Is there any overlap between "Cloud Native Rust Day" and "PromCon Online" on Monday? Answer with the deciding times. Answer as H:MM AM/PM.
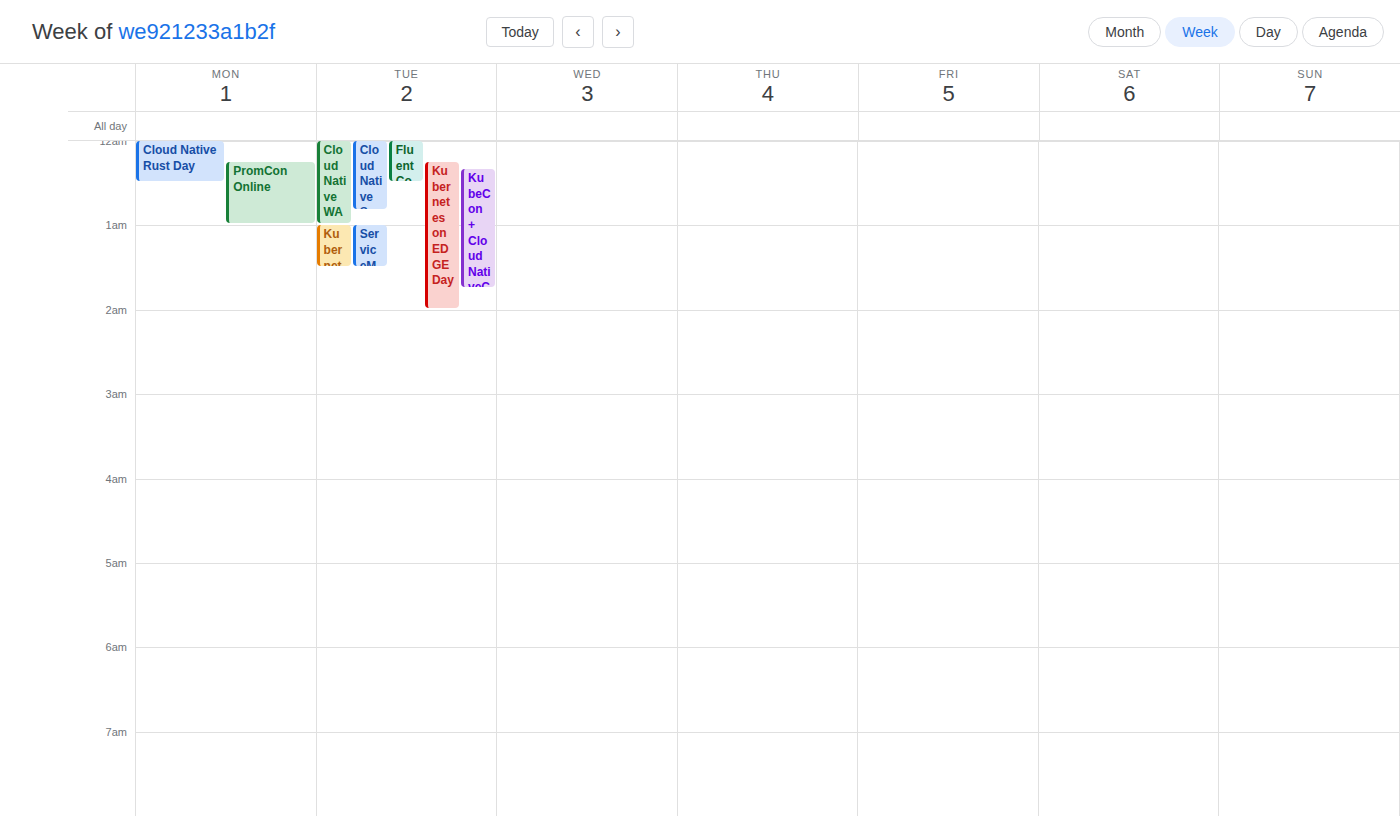
"PromCon Online" starts at 12:15 AM, before "Cloud Native Rust Day" ends at 12:30 AM -- they overlap.